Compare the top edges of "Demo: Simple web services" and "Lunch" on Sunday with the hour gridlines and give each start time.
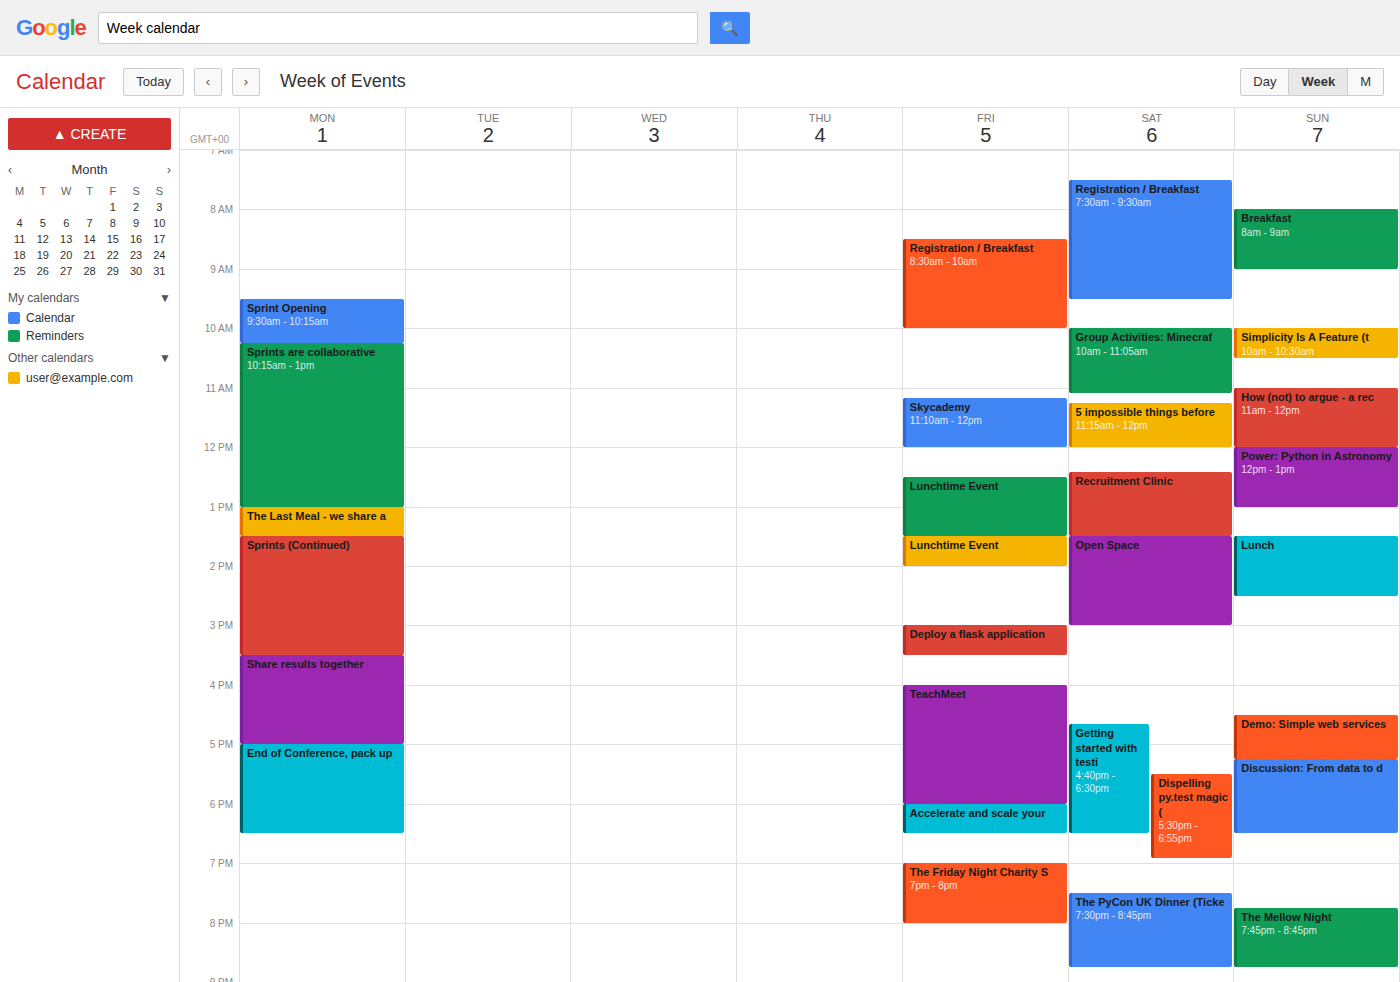
"Demo: Simple web services": 16:30, halfway between the 16:00 and 17:00 lines. "Lunch": 13:30, halfway between the 13:00 and 14:00 lines.